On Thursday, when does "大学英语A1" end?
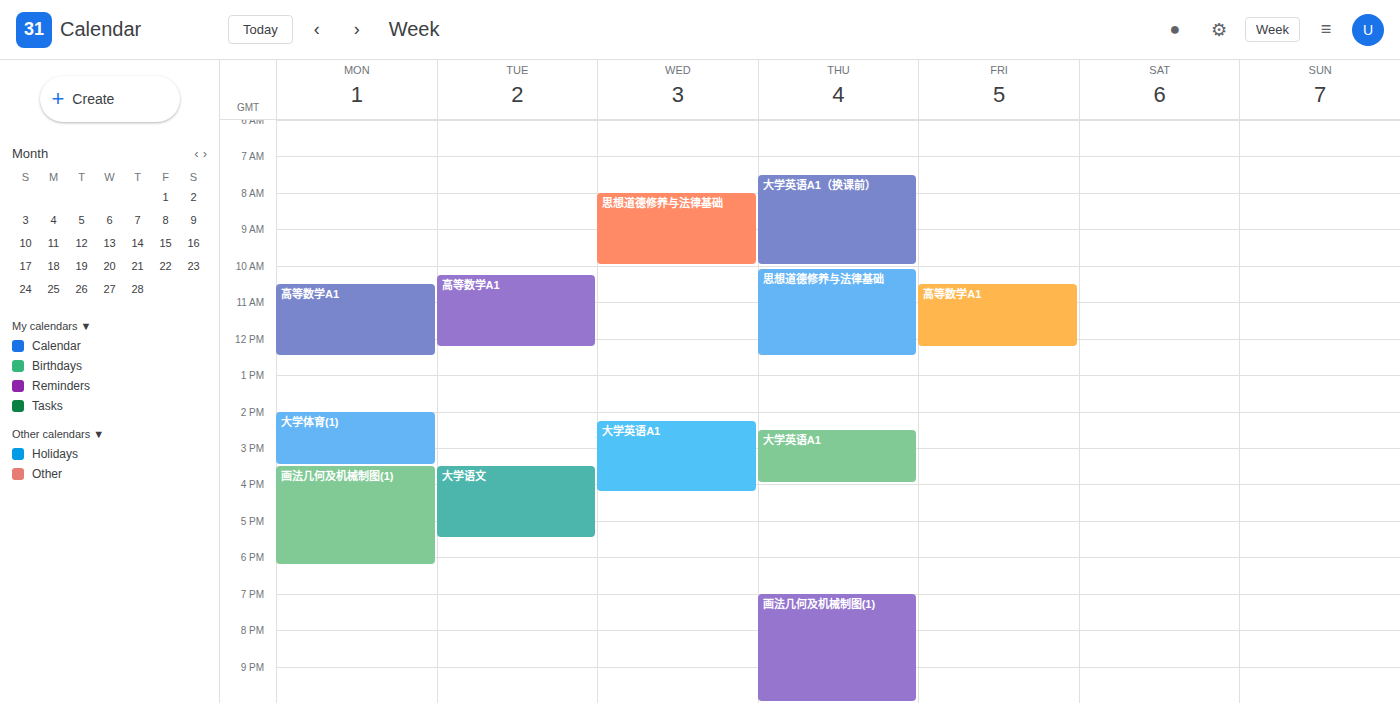
4:00 PM